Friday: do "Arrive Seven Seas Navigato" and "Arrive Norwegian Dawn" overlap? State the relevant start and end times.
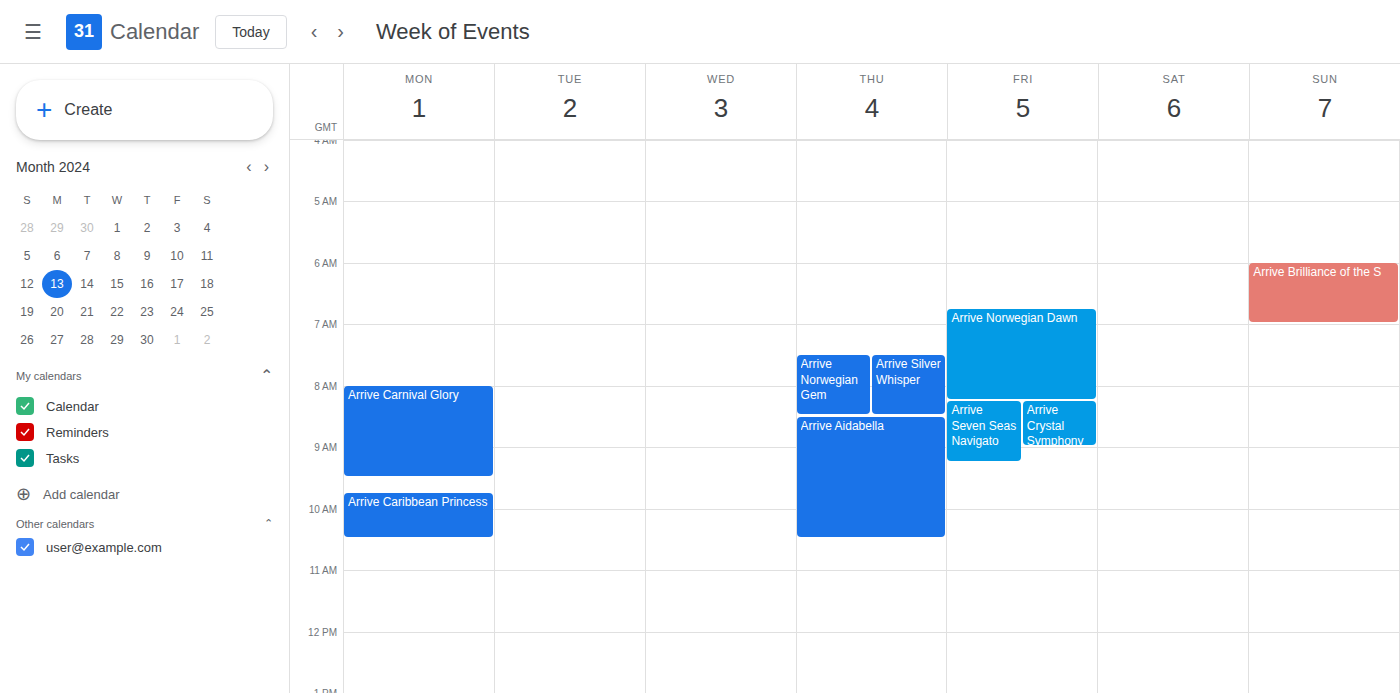
"Arrive Norwegian Dawn" ends at 8:15 AM, exactly when "Arrive Seven Seas Navigato" starts -- they touch but do not overlap.